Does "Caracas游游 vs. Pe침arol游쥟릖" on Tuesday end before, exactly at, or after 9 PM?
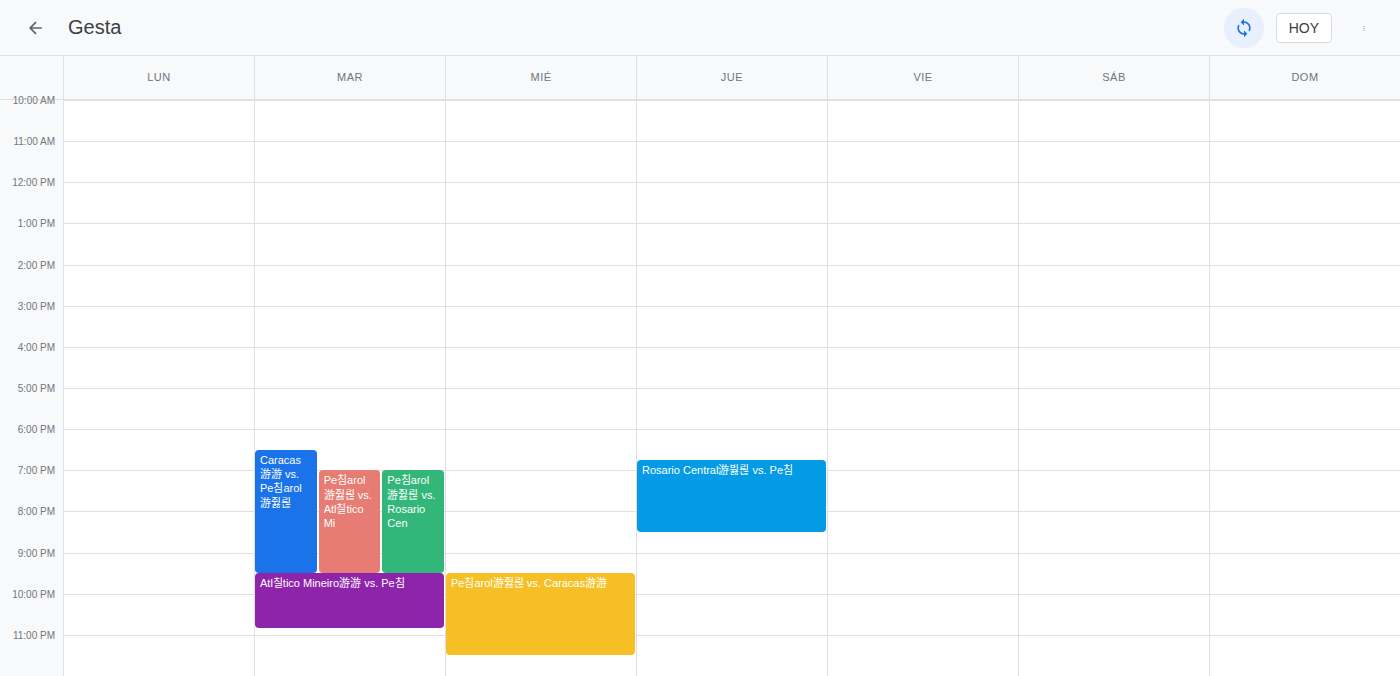
9:30 PM -- after 9 PM, 30 minutes below the 9 PM line.